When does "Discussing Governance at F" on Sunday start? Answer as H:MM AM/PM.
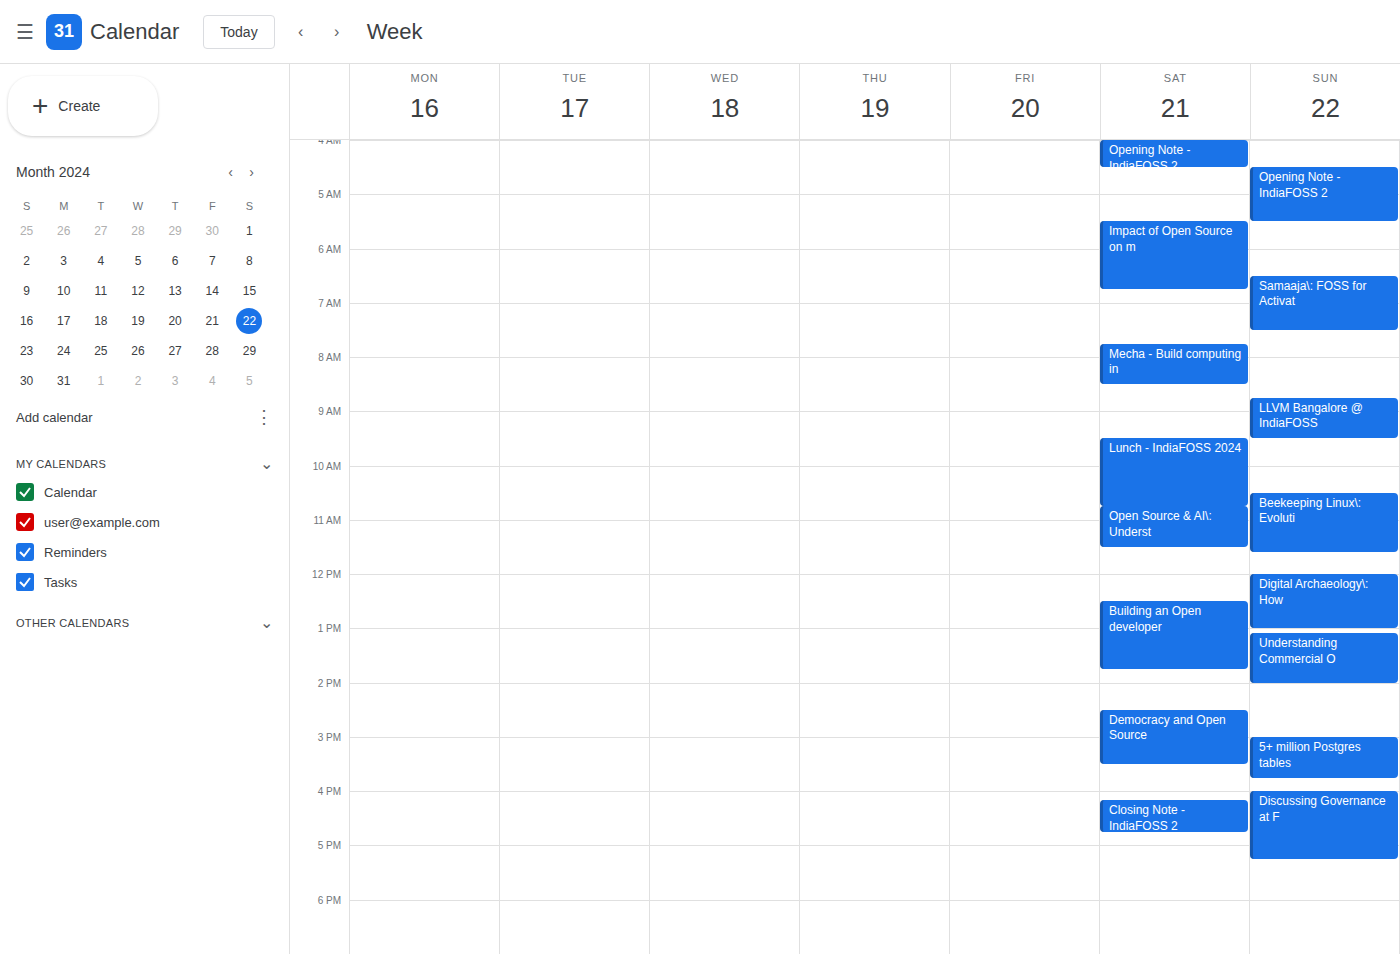
4:00 PM